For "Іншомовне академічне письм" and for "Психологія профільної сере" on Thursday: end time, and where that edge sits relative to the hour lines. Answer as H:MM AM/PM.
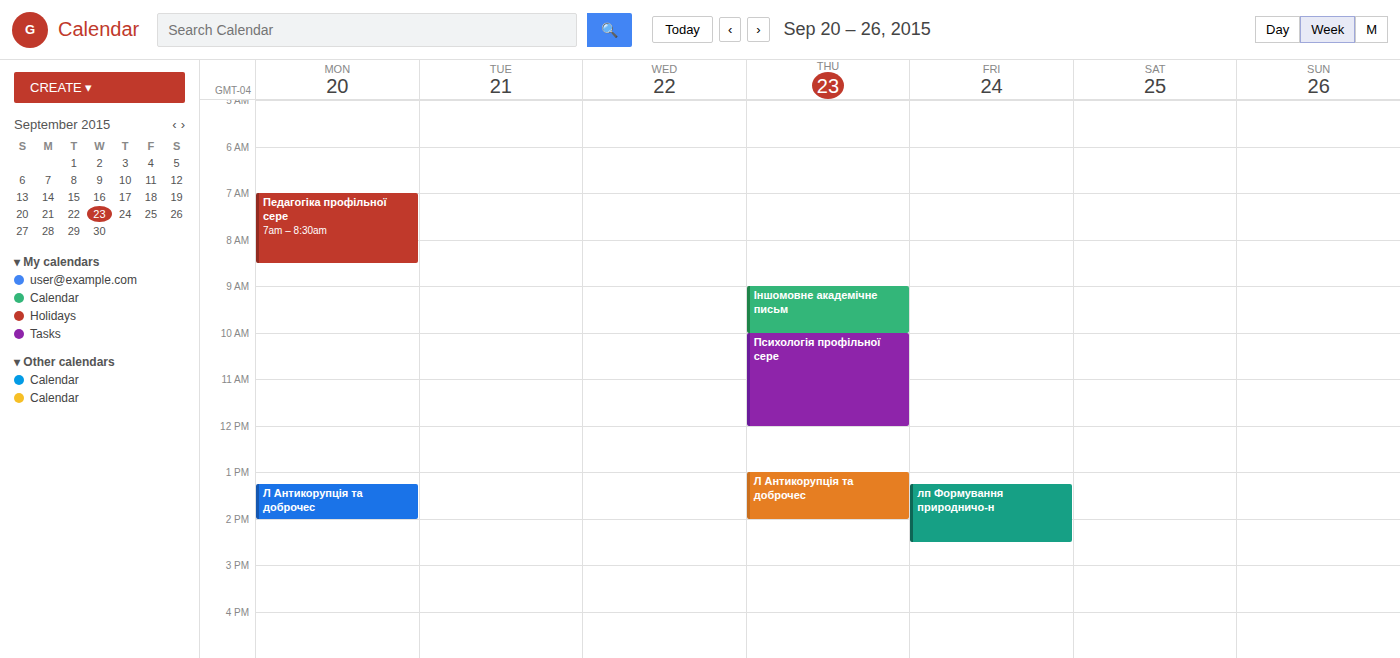
"Іншомовне академічне письм": 10:00 AM, exactly on the 10 AM line. "Психологія профільної сере": 12:00 PM, exactly on the 12 PM line.